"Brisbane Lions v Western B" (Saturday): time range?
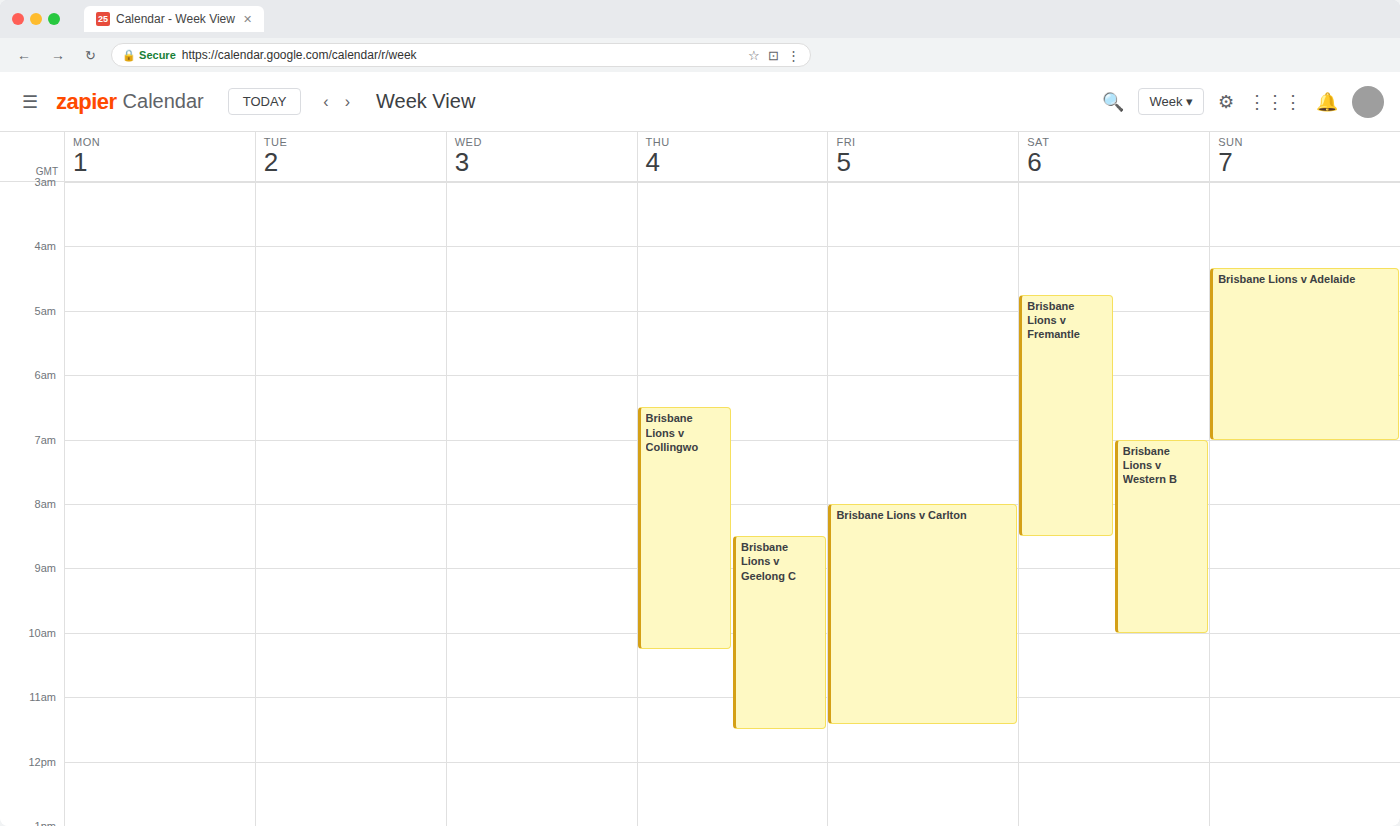
7:00 AM to 10:00 AM